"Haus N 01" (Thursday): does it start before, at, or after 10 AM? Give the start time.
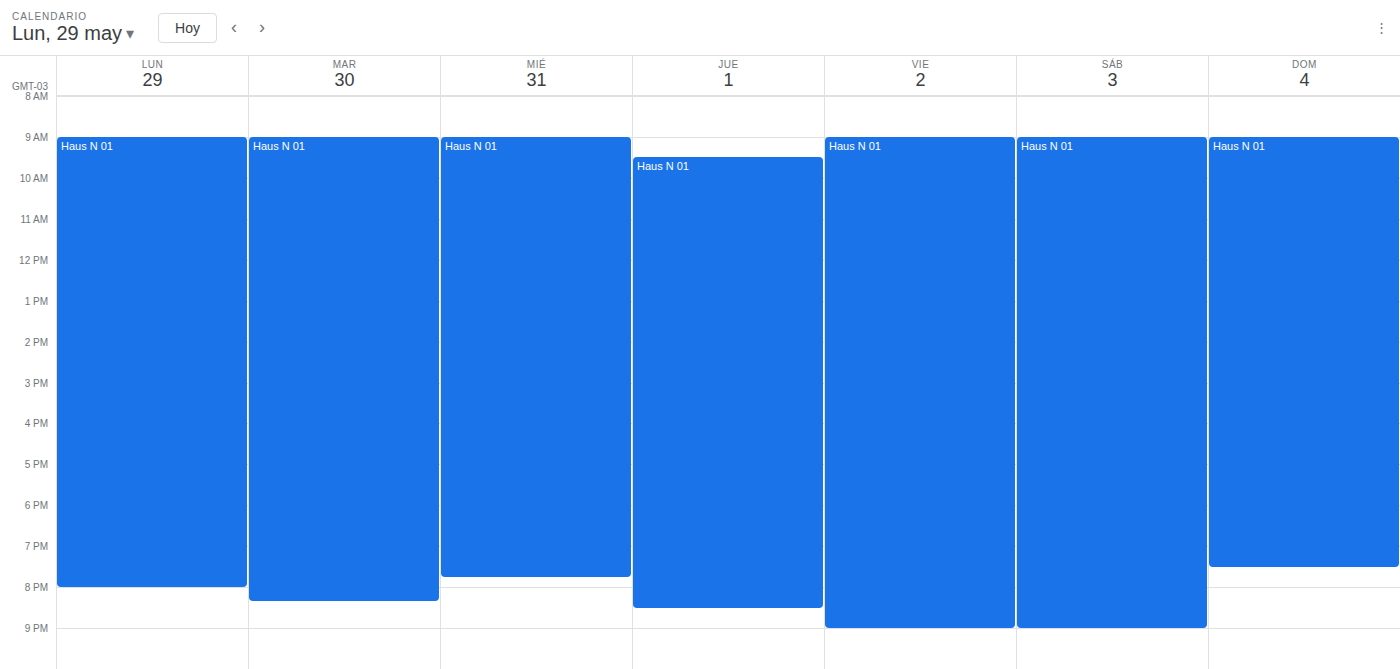
9:30 AM -- before 10 AM, 30 minutes above the 10 AM line.